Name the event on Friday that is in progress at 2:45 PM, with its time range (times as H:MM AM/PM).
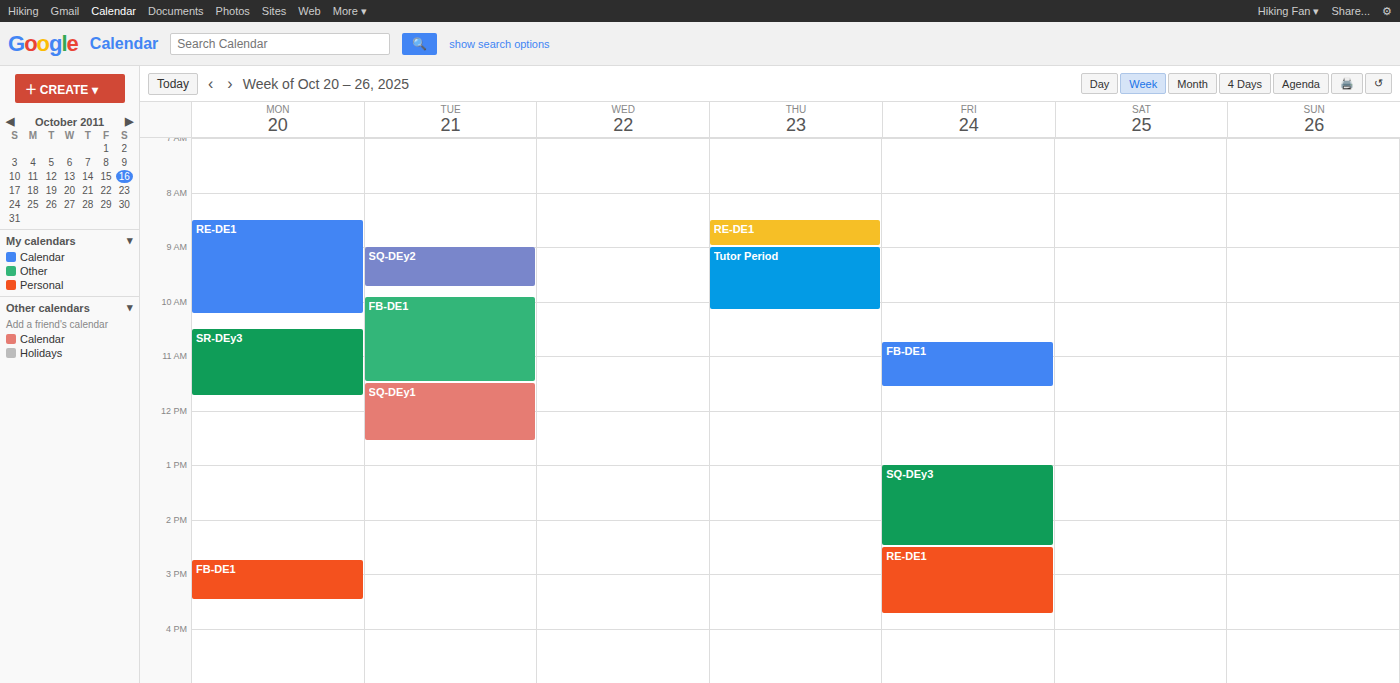
"RE-DE1", 2:30 PM to 3:45 PM